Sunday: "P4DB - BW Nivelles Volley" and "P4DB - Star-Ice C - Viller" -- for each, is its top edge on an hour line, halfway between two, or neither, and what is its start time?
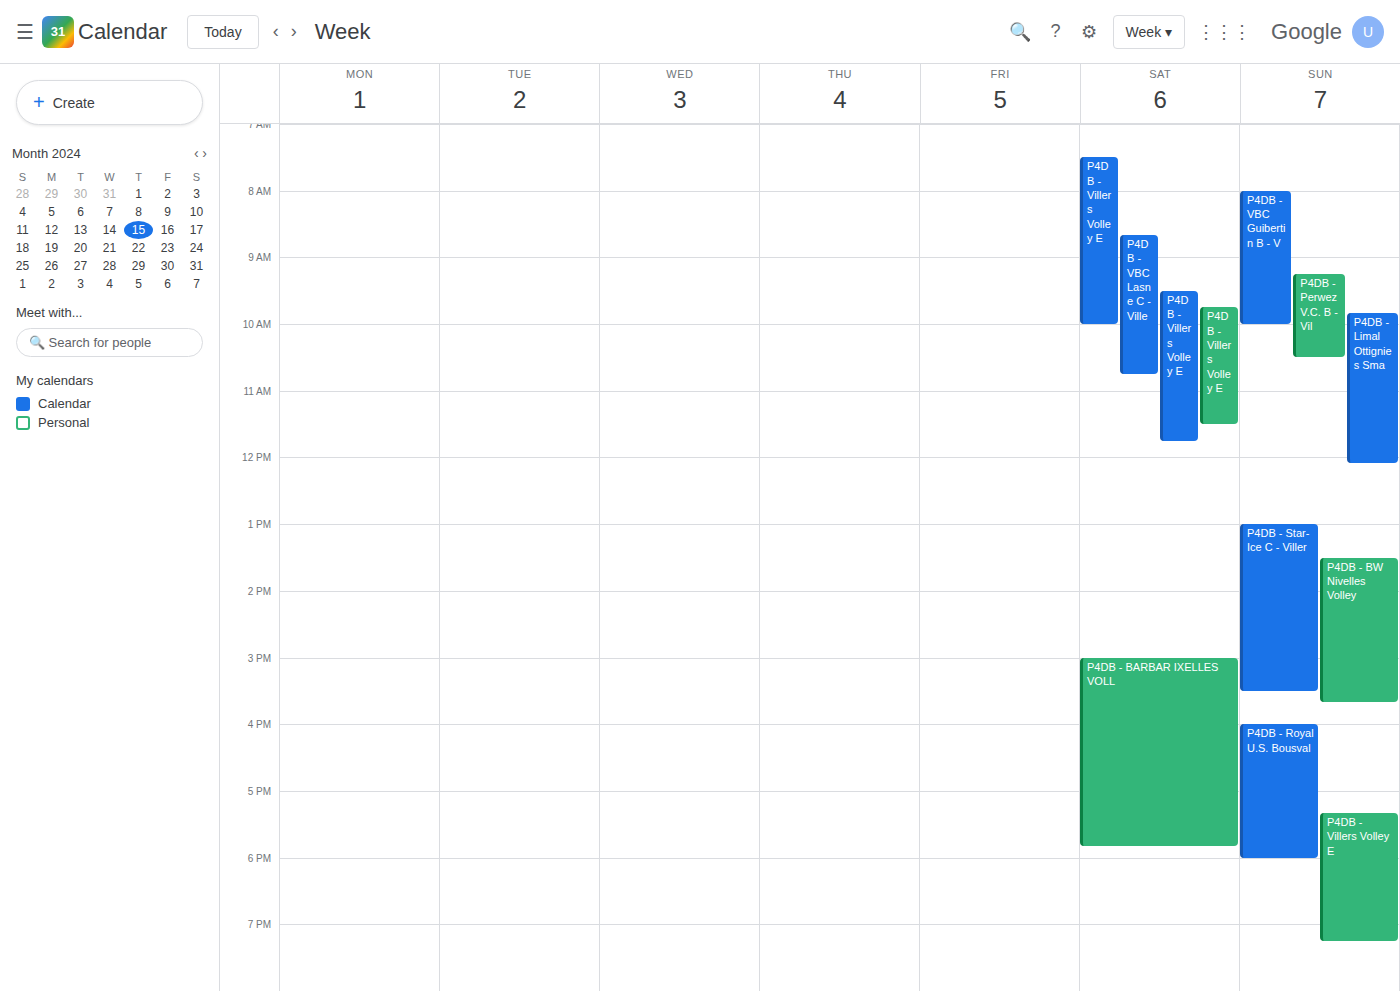
"P4DB - BW Nivelles Volley": 1:30 PM, halfway between the 1 PM and 2 PM lines. "P4DB - Star-Ice C - Viller": 1:00 PM, exactly on the 1 PM line.